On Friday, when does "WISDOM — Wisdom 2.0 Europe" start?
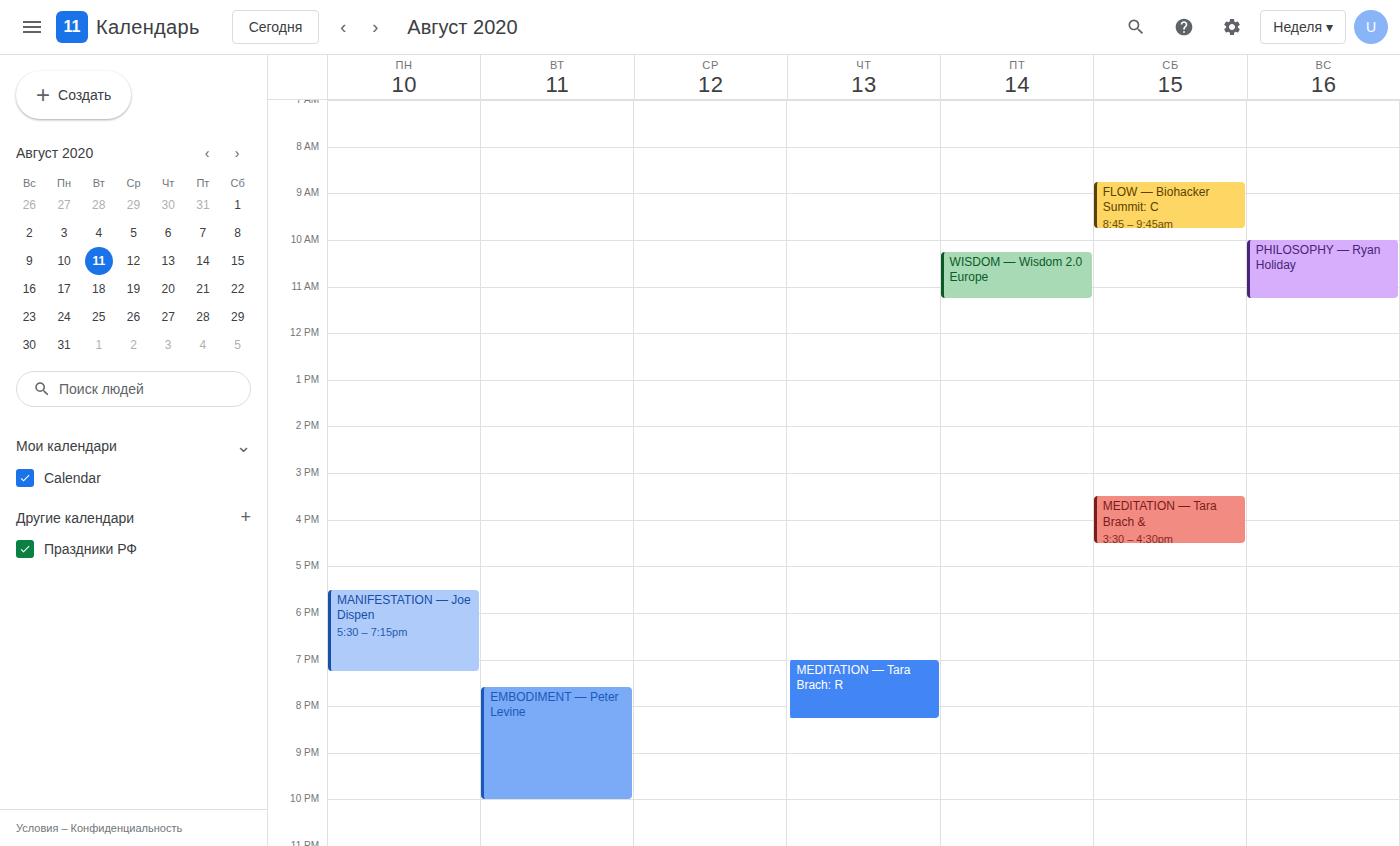
10:15 AM